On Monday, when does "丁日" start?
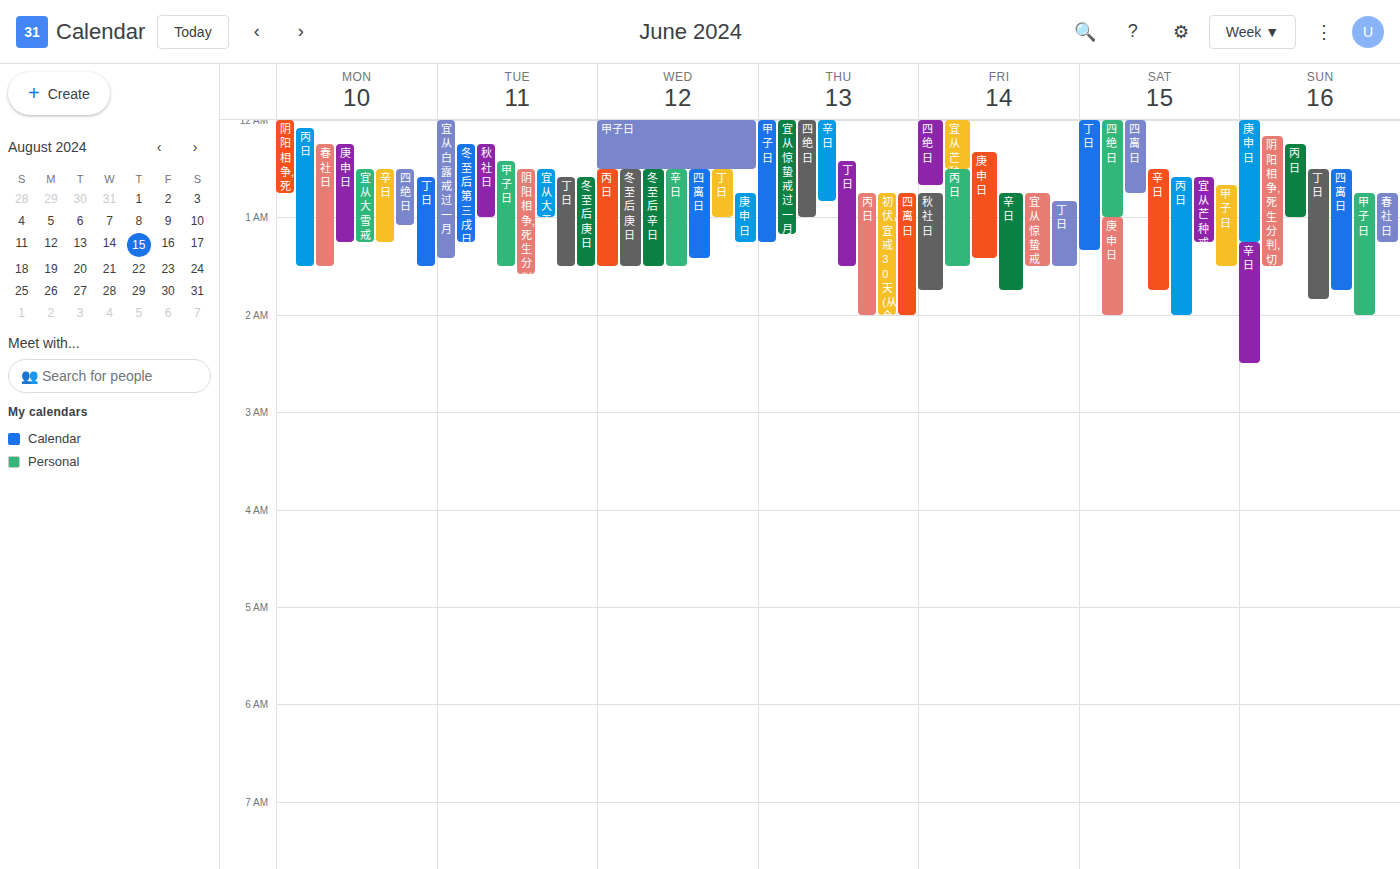
12:35 AM